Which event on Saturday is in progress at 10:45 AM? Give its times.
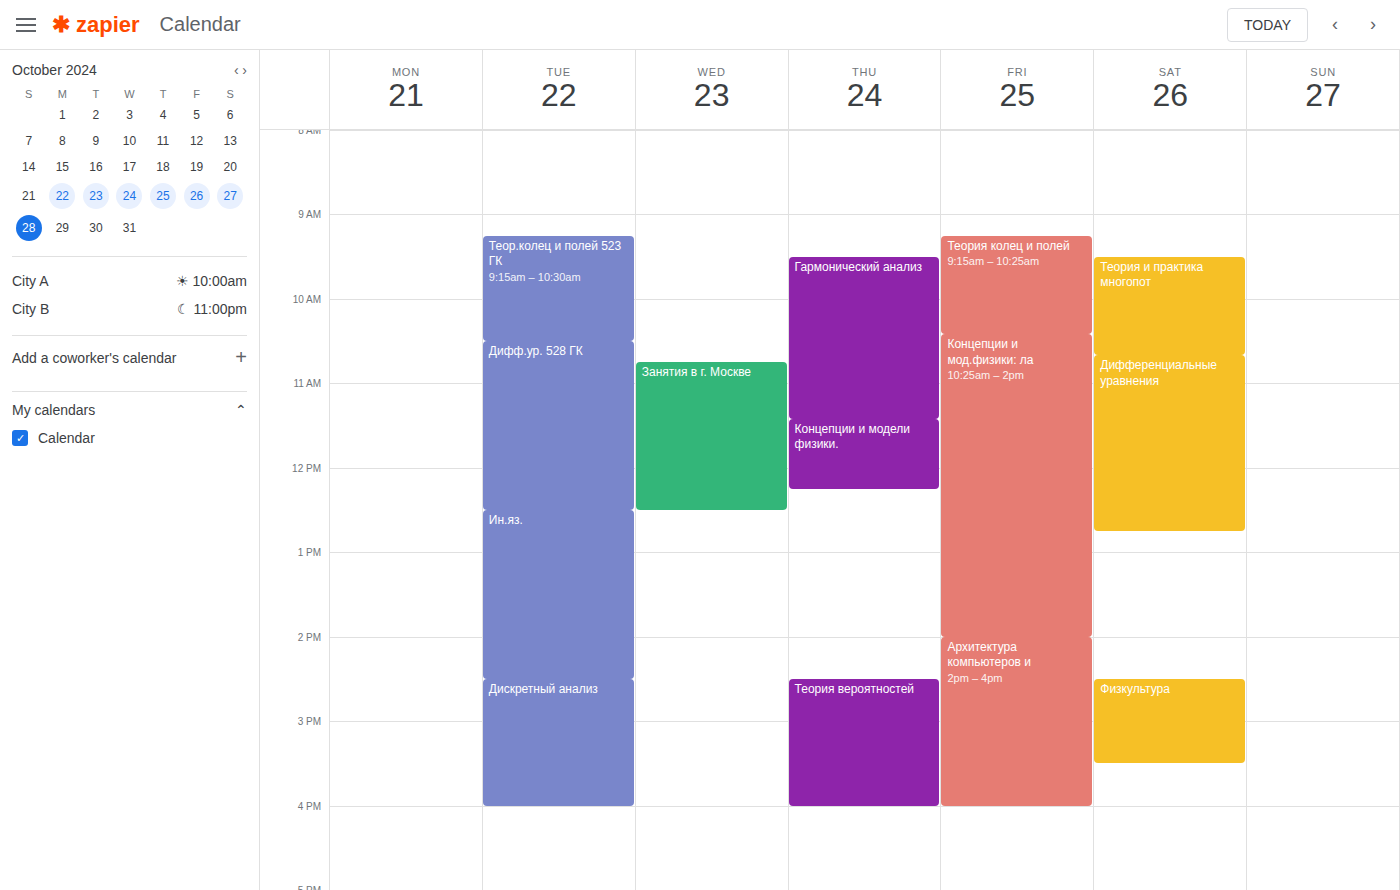
"Дифференциальные уравнения", 10:40 AM to 12:45 PM